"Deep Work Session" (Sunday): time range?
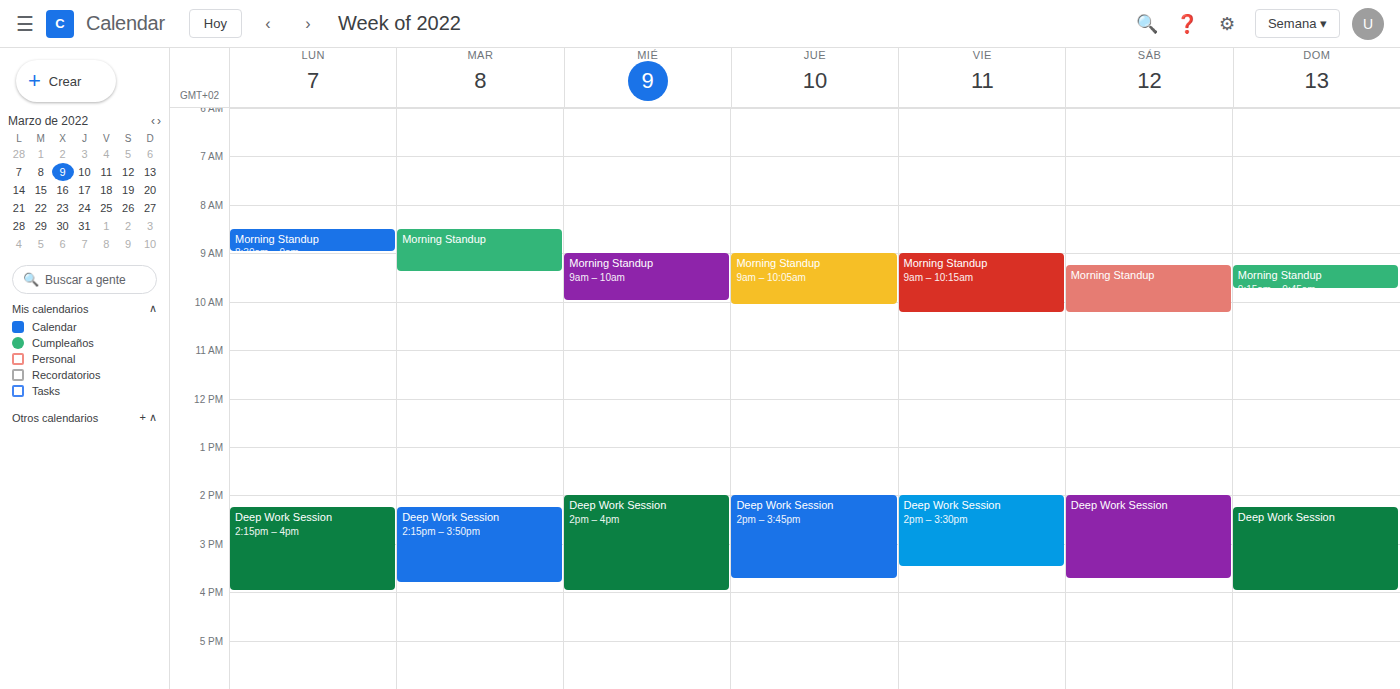
2:15 PM to 4:00 PM